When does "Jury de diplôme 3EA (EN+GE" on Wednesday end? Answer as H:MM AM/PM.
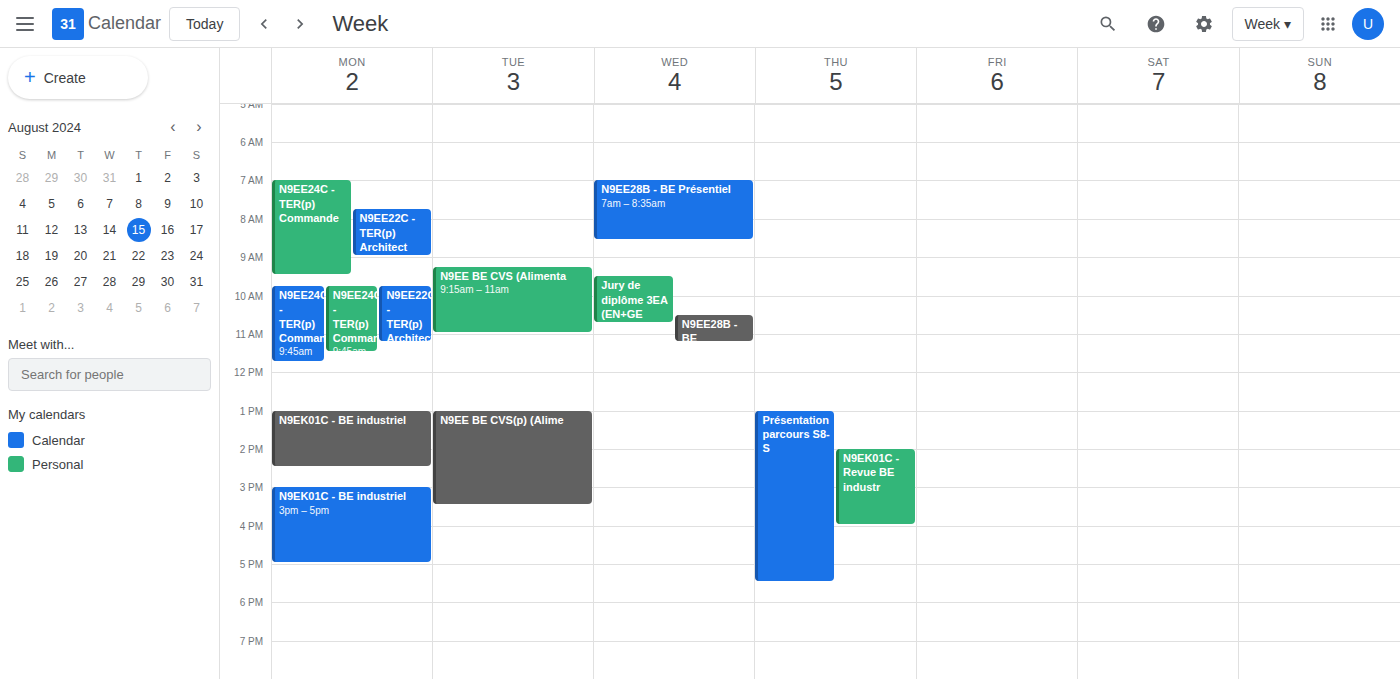
10:45 AM